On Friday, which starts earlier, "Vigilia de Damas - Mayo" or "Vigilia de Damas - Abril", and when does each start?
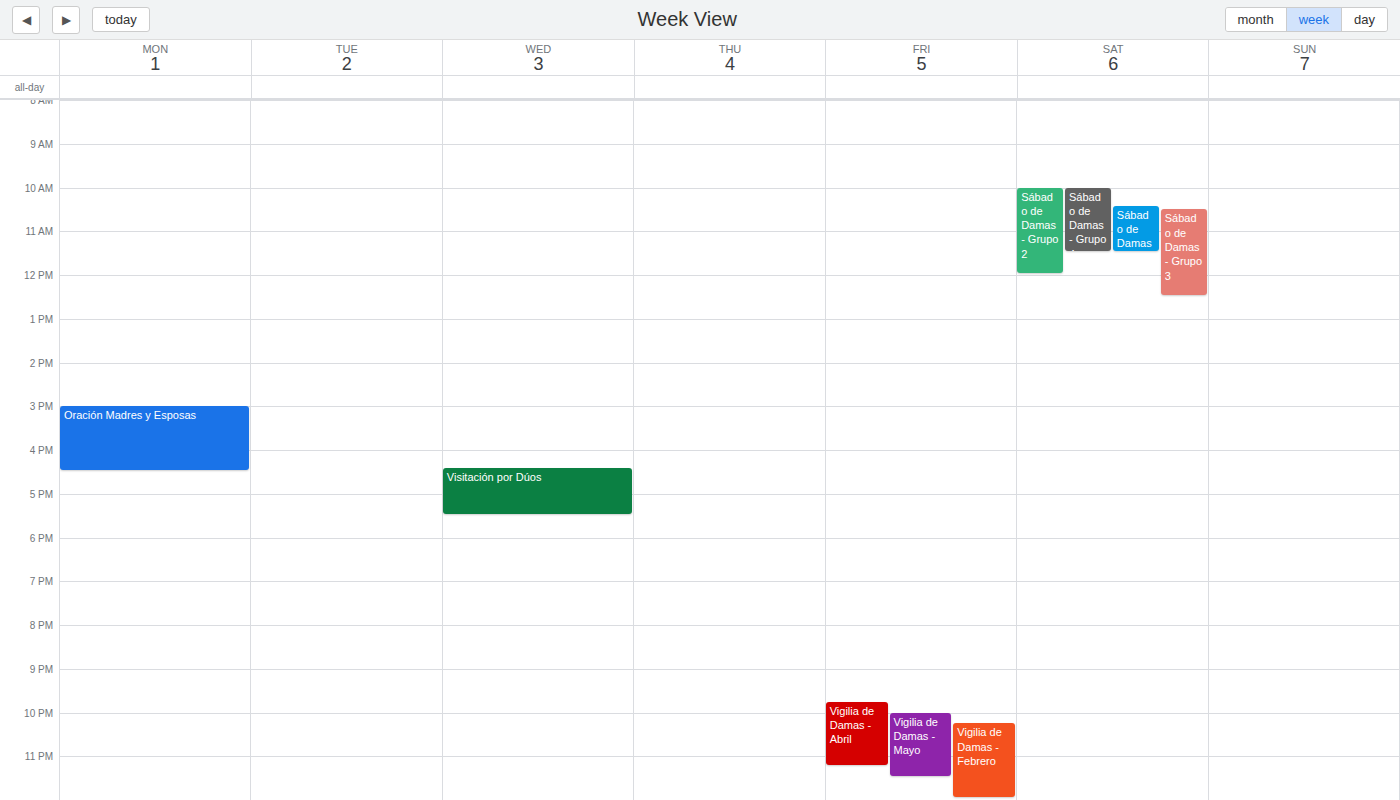
"Vigilia de Damas - Abril" 21:45; "Vigilia de Damas - Mayo" 22:00.